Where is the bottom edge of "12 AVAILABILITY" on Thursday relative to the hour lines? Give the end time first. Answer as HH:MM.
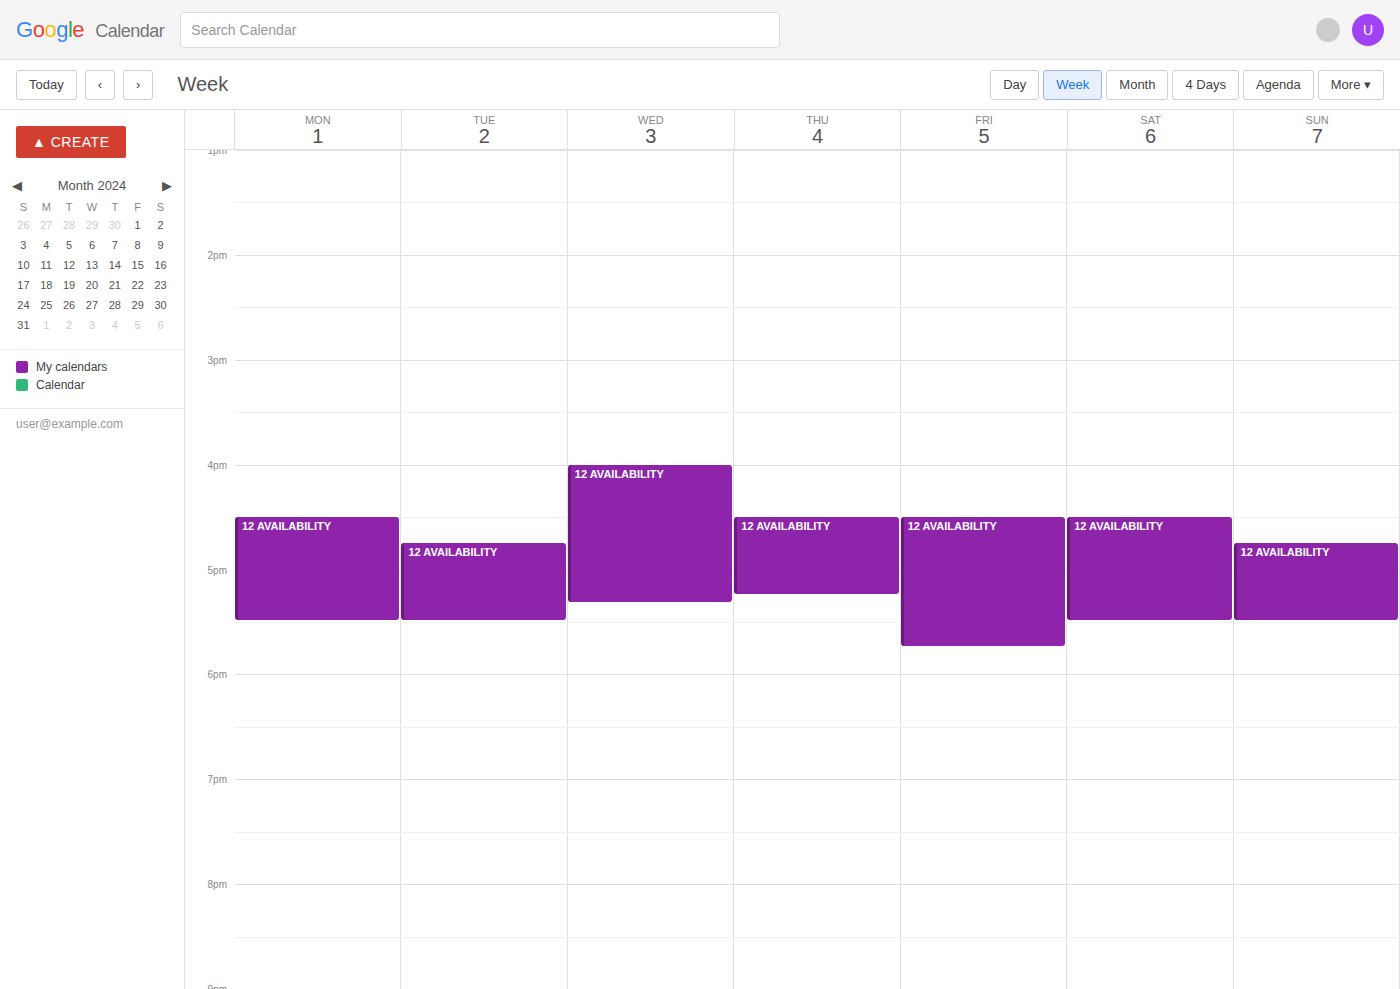
17:15 -- neither: a quarter of the way from the 17:00 line to the 18:00 line.